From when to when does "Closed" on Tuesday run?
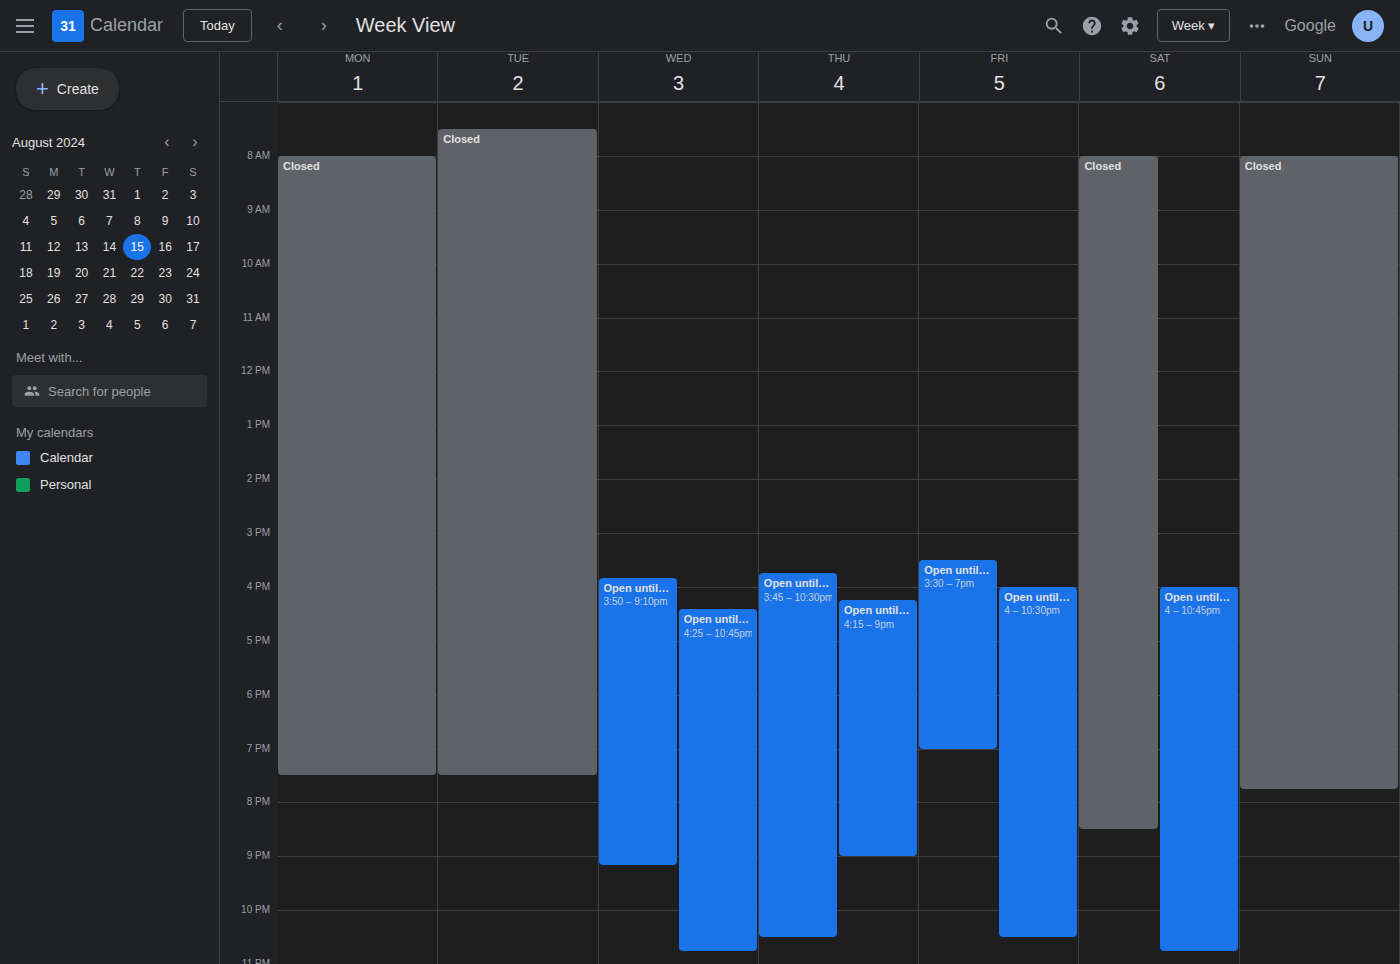
7:30 AM to 7:30 PM